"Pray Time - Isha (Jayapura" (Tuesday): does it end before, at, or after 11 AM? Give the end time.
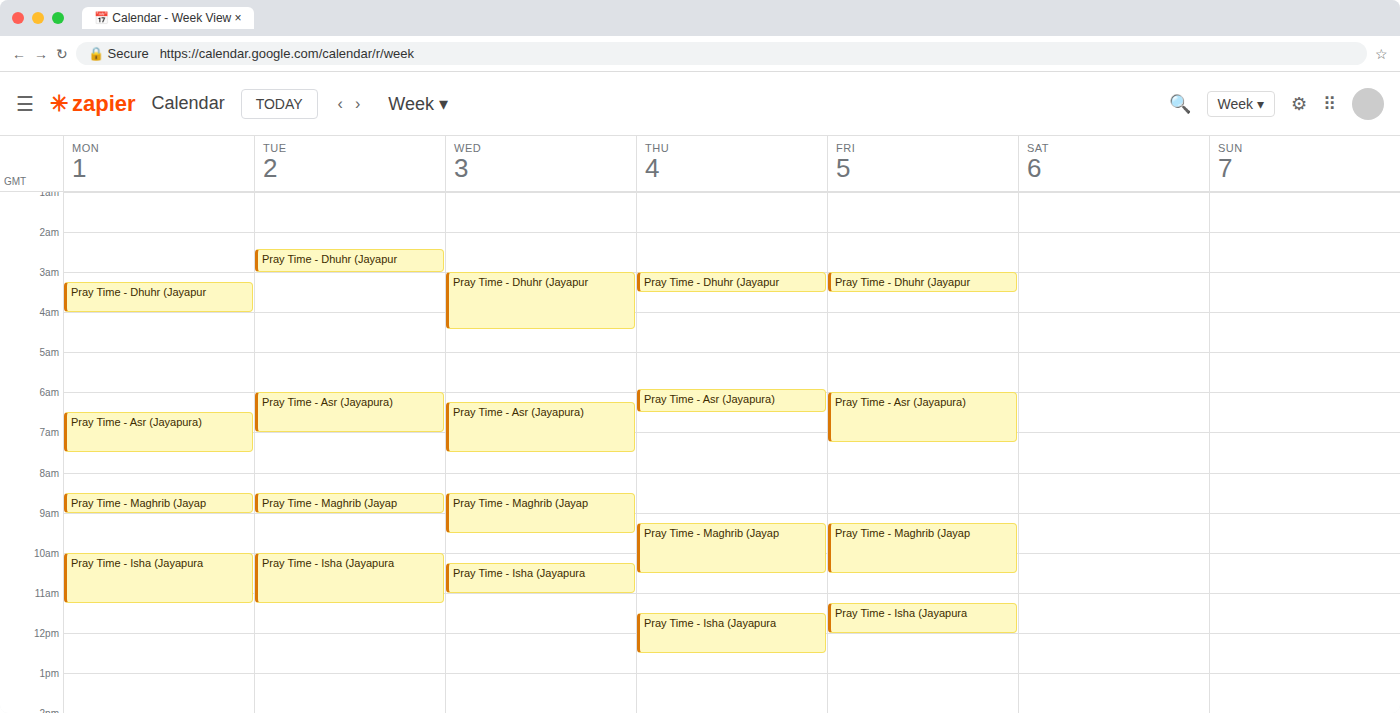
11:15 AM -- after 11 AM, 15 minutes below the 11 AM line.